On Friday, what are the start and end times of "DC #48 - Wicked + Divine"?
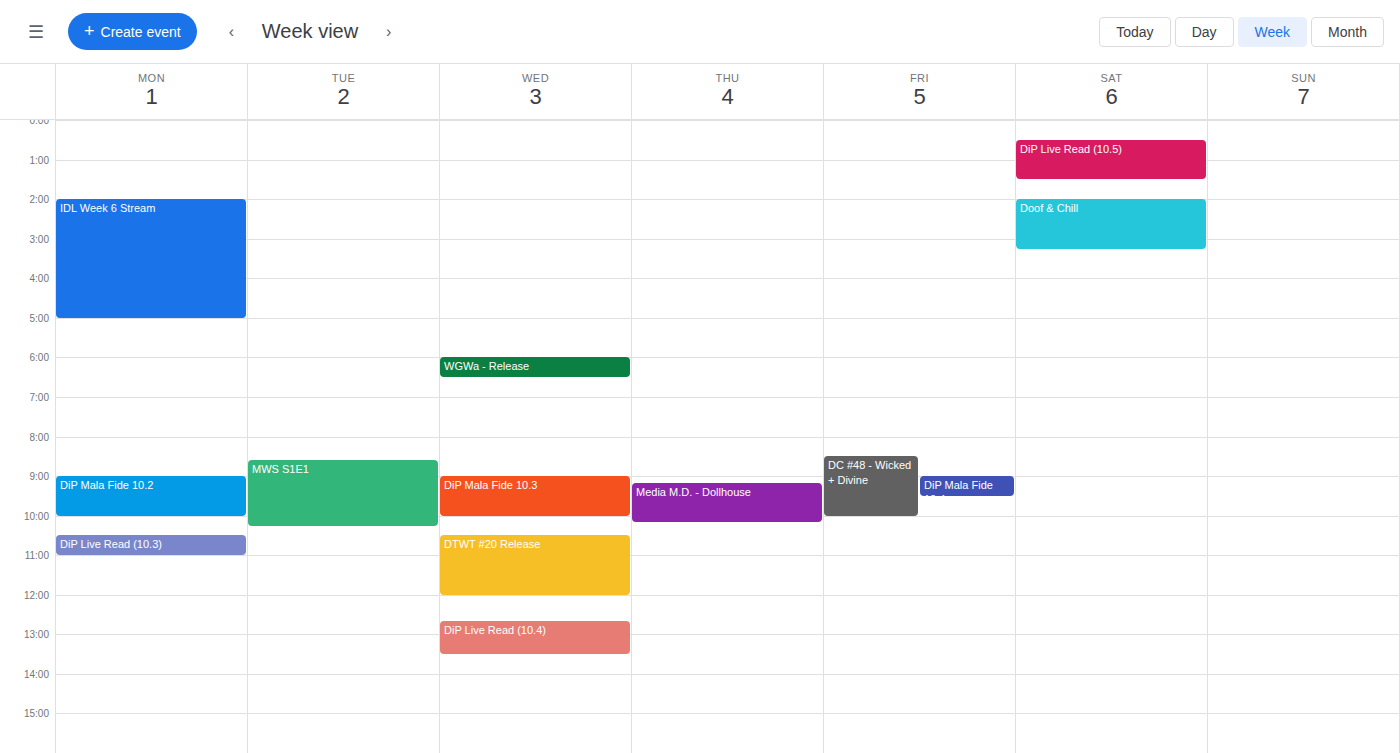
08:30 to 10:00